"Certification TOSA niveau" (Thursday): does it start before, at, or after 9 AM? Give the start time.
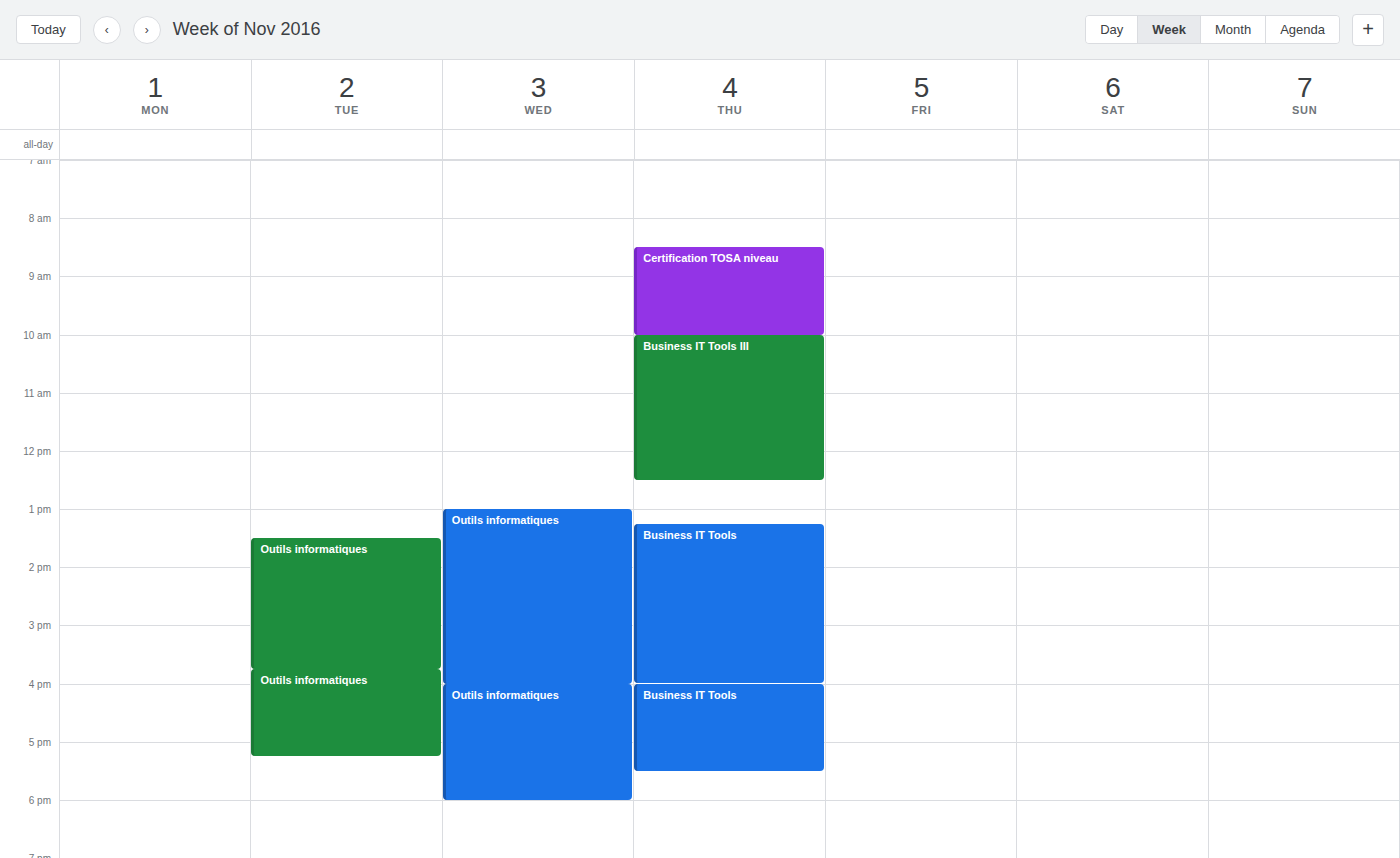
8:30 AM -- before 9 AM, 30 minutes above the 9 AM line.